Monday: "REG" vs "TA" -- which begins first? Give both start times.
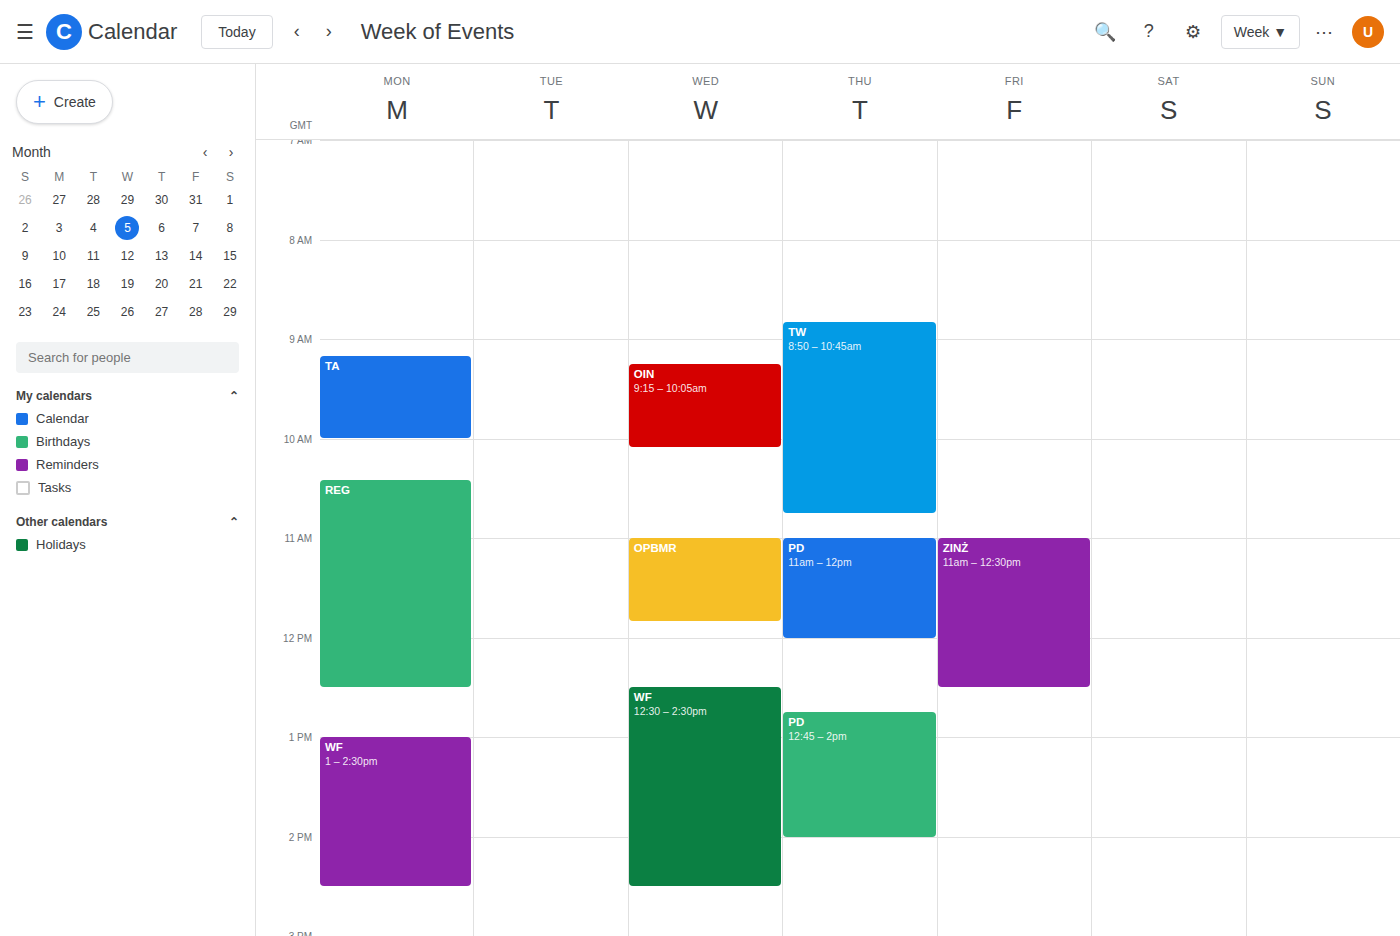
"TA" 09:10; "REG" 10:25.